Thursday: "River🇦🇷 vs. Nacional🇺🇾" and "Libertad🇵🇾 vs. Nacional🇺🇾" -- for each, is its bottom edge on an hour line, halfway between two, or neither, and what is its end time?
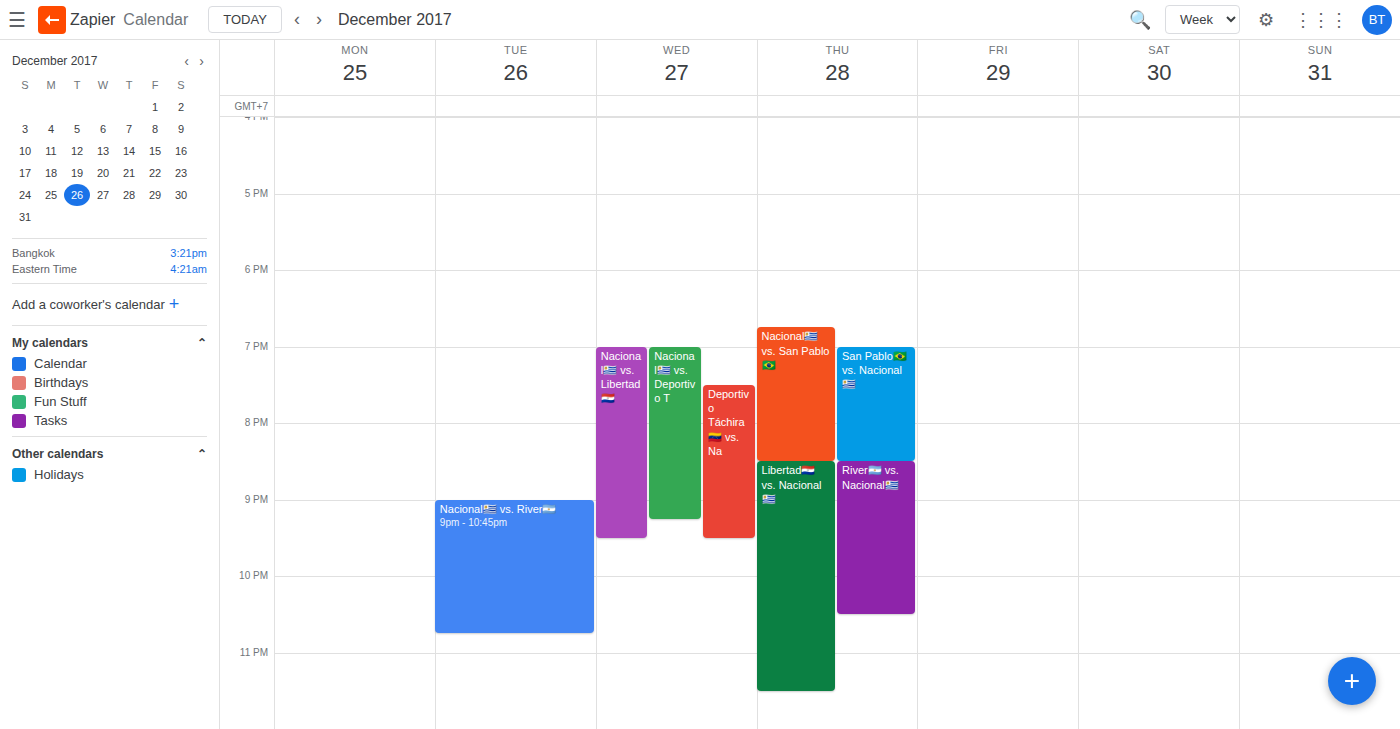
"River🇦🇷 vs. Nacional🇺🇾": 10:30 PM, halfway between the 10 PM and 11 PM lines. "Libertad🇵🇾 vs. Nacional🇺🇾": 11:30 PM, halfway between the 11 PM and 12 AM lines.